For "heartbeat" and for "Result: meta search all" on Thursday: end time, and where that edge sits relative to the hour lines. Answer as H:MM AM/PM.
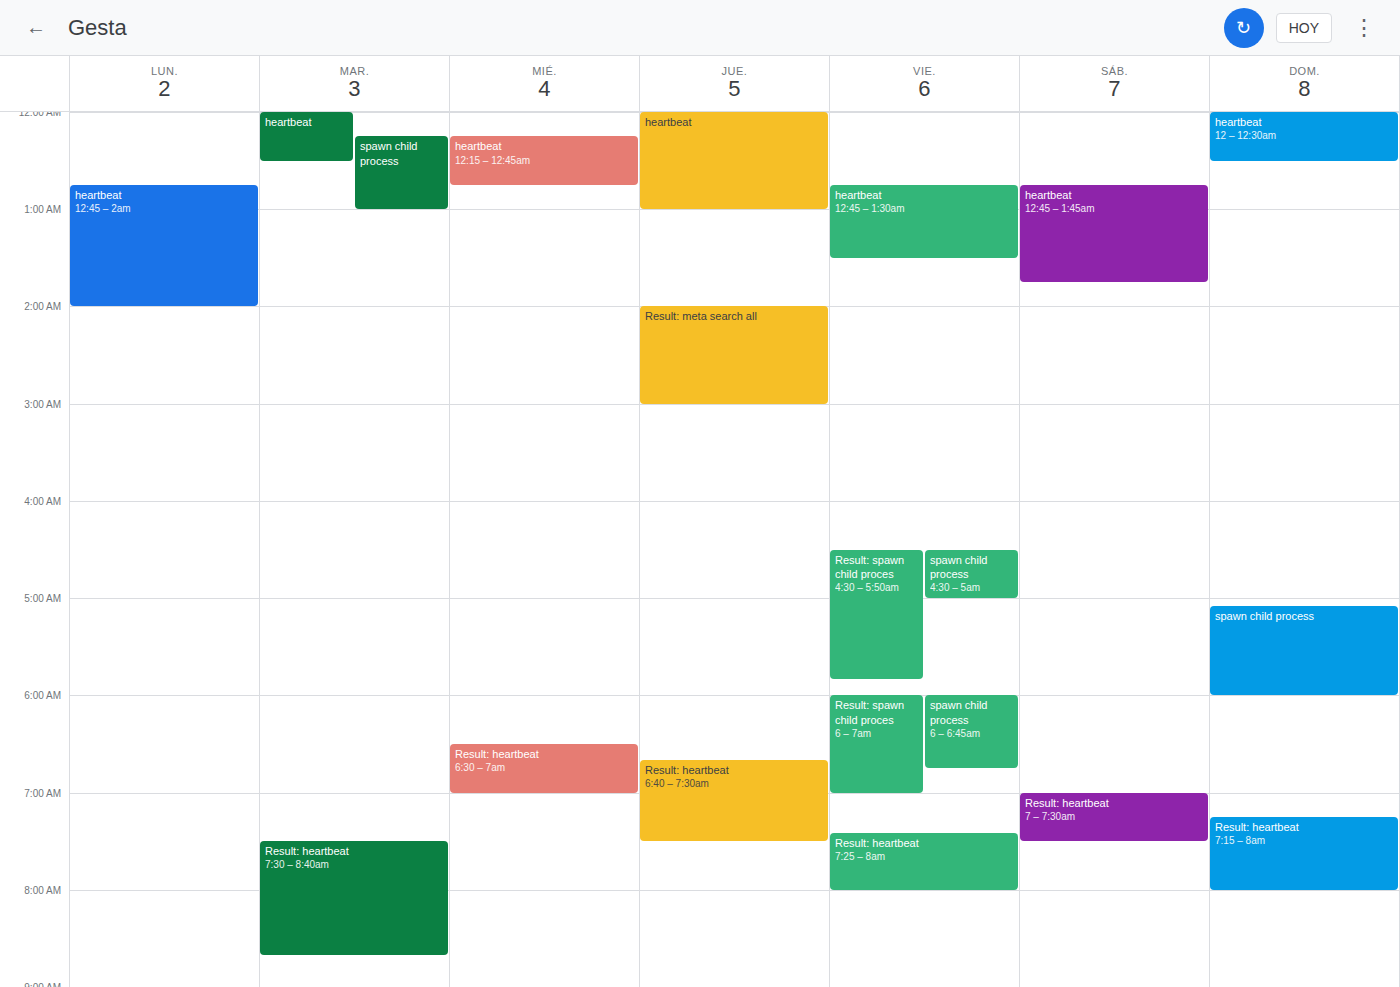
"heartbeat": 1:00 AM, exactly on the 1 AM line. "Result: meta search all": 3:00 AM, exactly on the 3 AM line.